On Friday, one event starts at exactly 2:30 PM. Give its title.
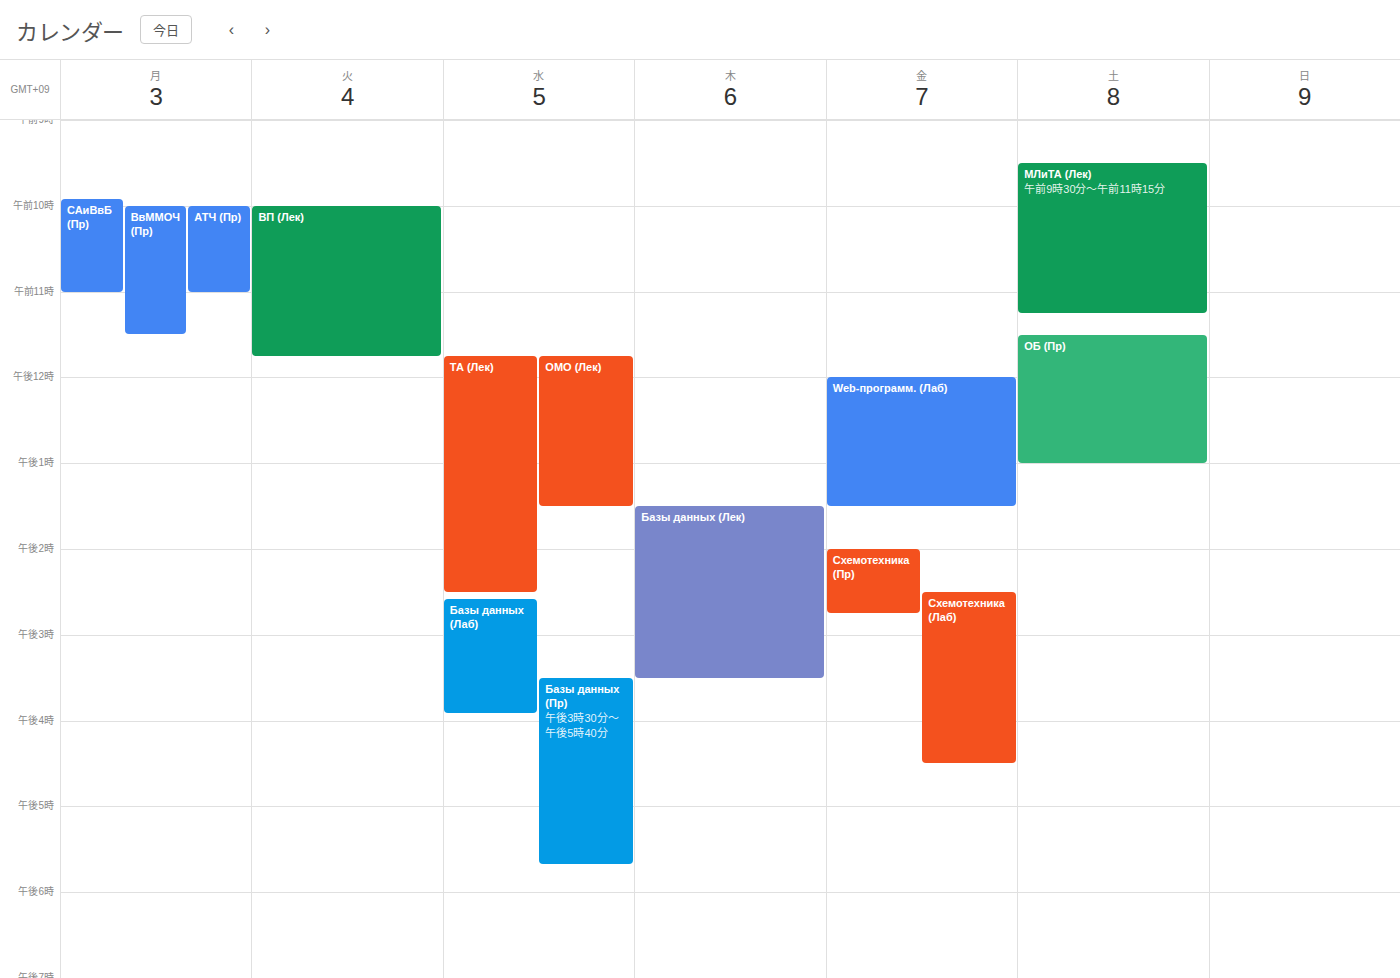
"Схемотехника (Лаб)"